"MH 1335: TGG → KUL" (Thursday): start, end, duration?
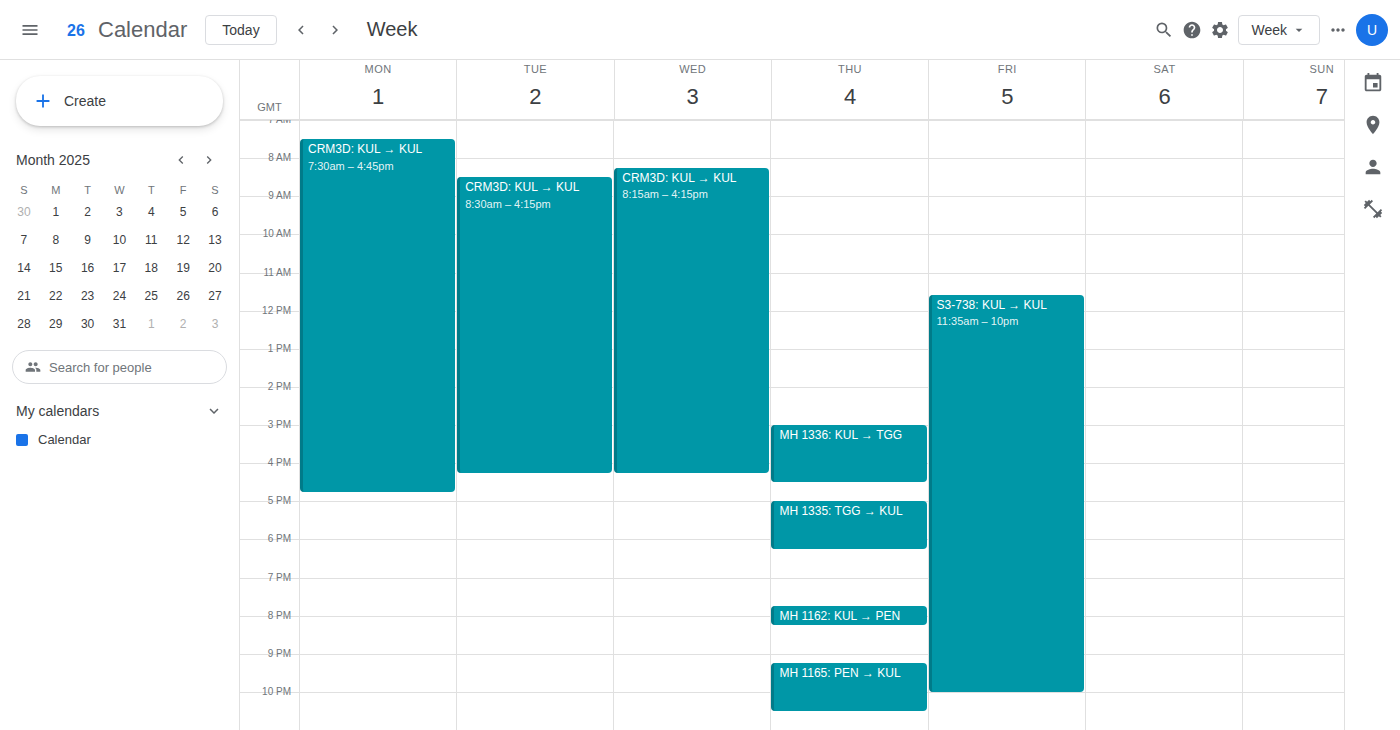
17:00 to 18:15, 1 hour 15 minutes